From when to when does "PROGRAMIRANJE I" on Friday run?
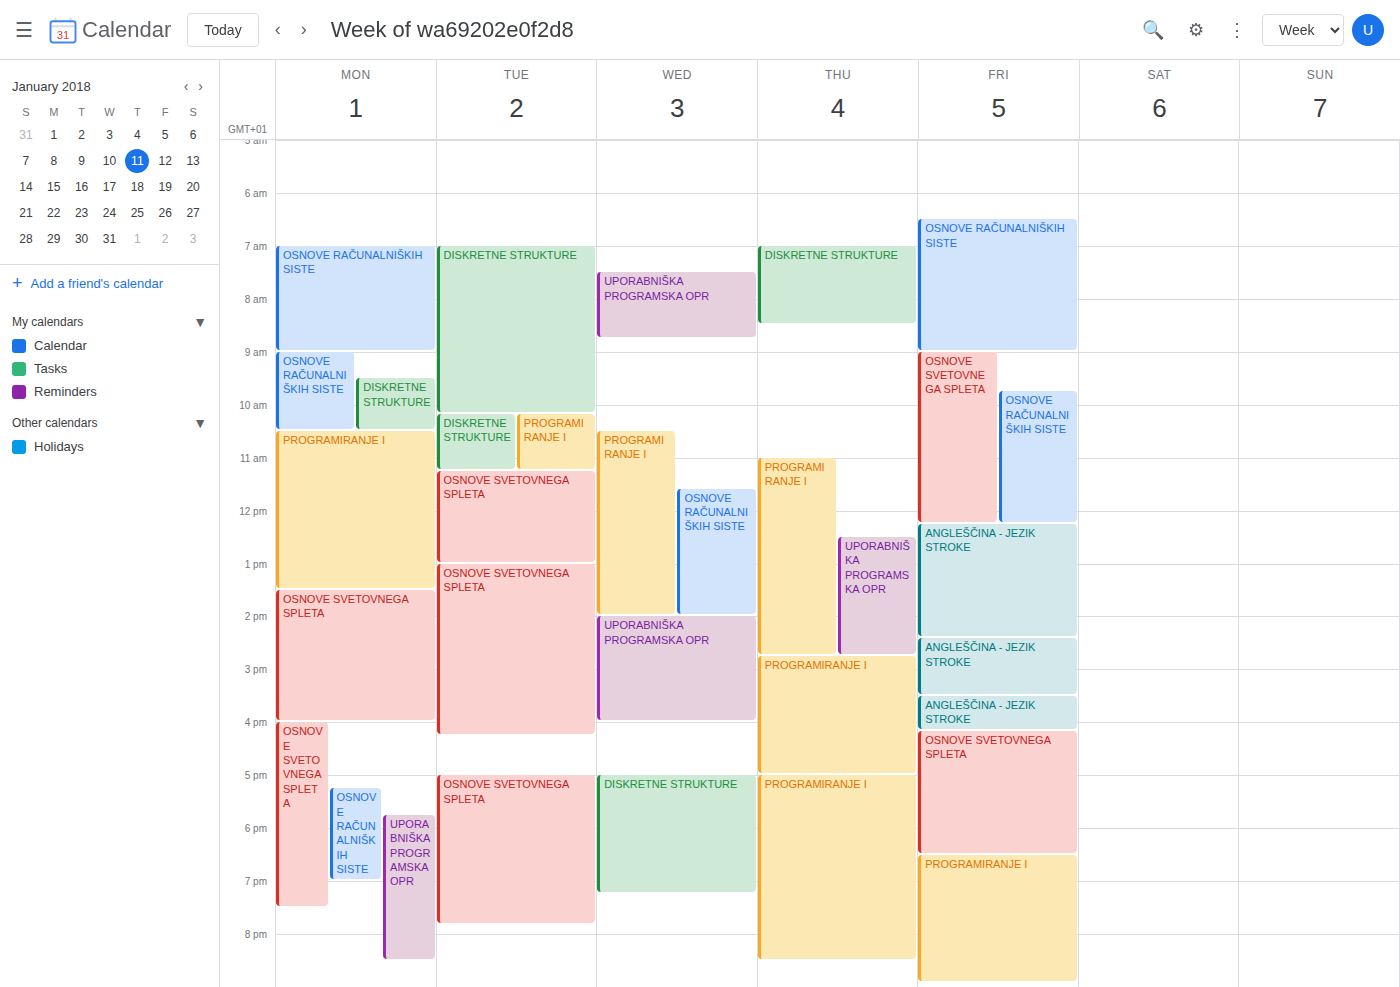
18:30 to 20:55